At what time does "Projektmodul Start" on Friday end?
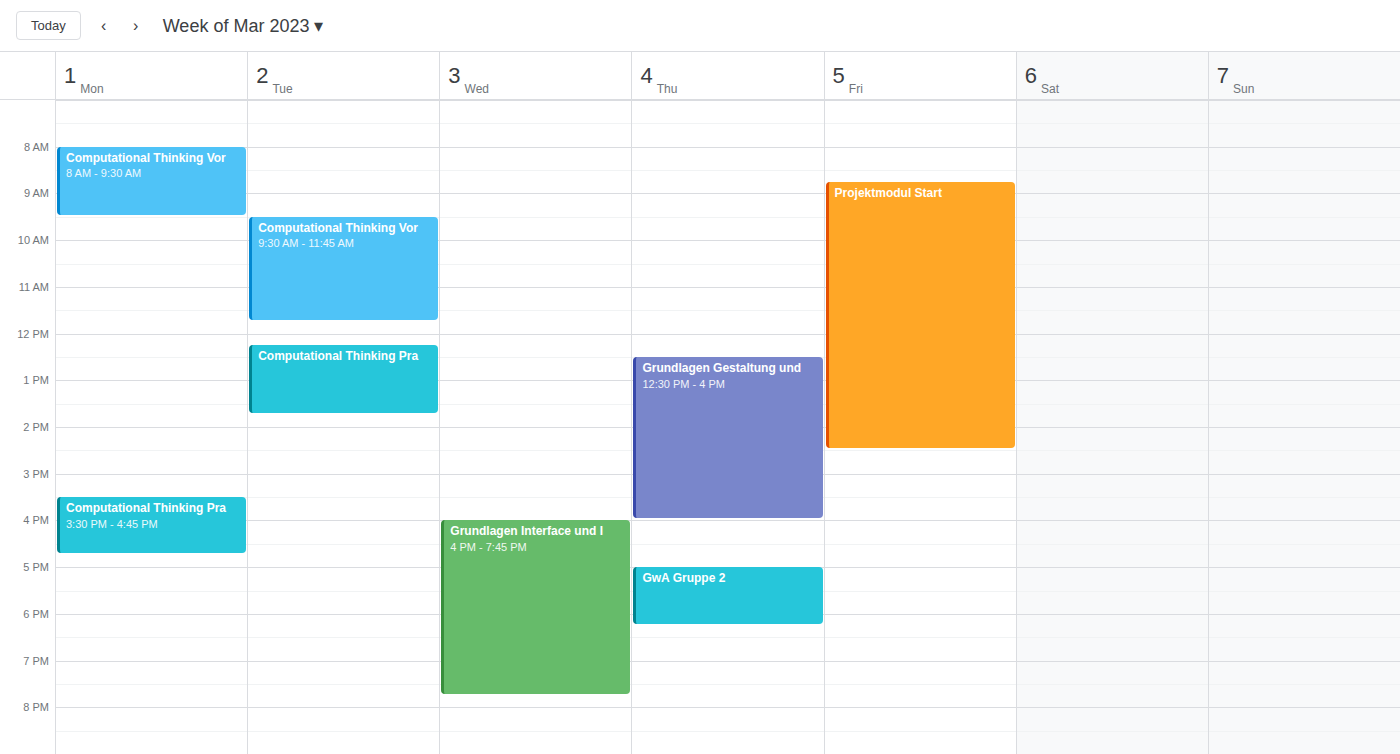
2:30 PM